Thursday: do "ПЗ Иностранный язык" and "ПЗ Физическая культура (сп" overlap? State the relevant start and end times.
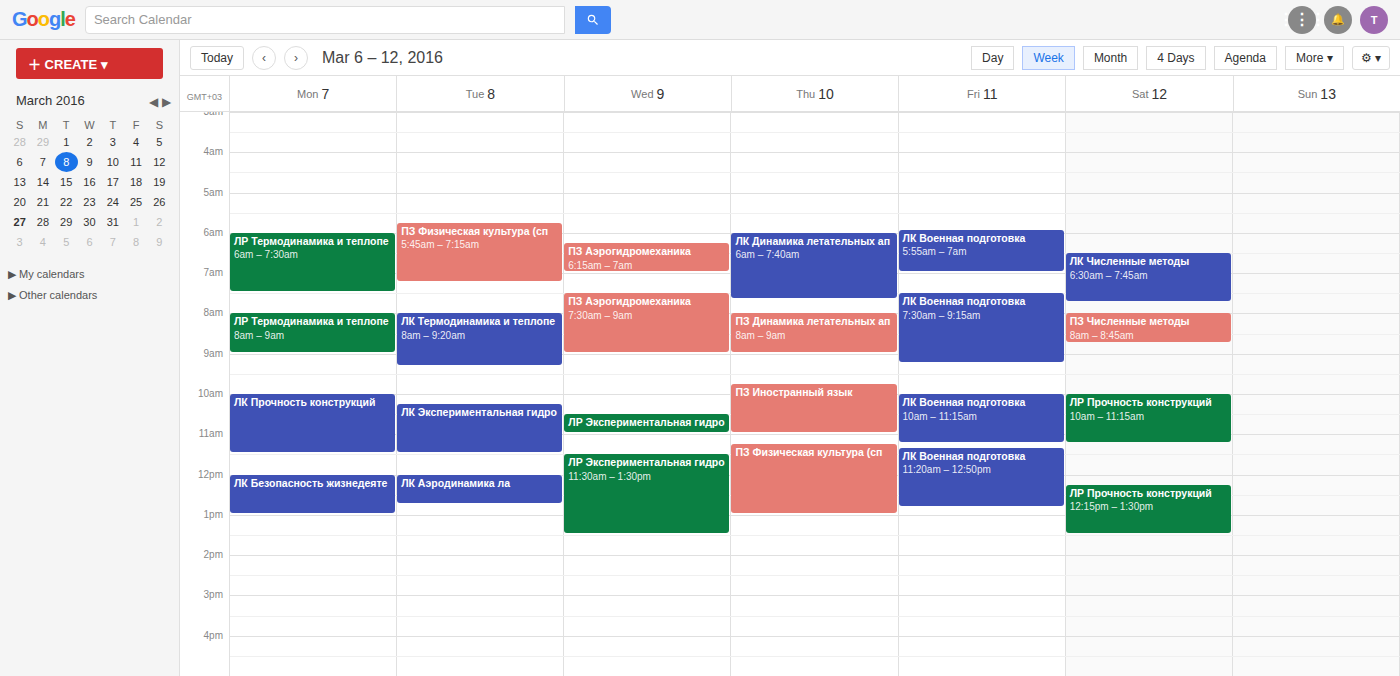
"ПЗ Иностранный язык" ends at 11:00 AM and "ПЗ Физическая культура (сп" starts at 11:15 AM -- no overlap.